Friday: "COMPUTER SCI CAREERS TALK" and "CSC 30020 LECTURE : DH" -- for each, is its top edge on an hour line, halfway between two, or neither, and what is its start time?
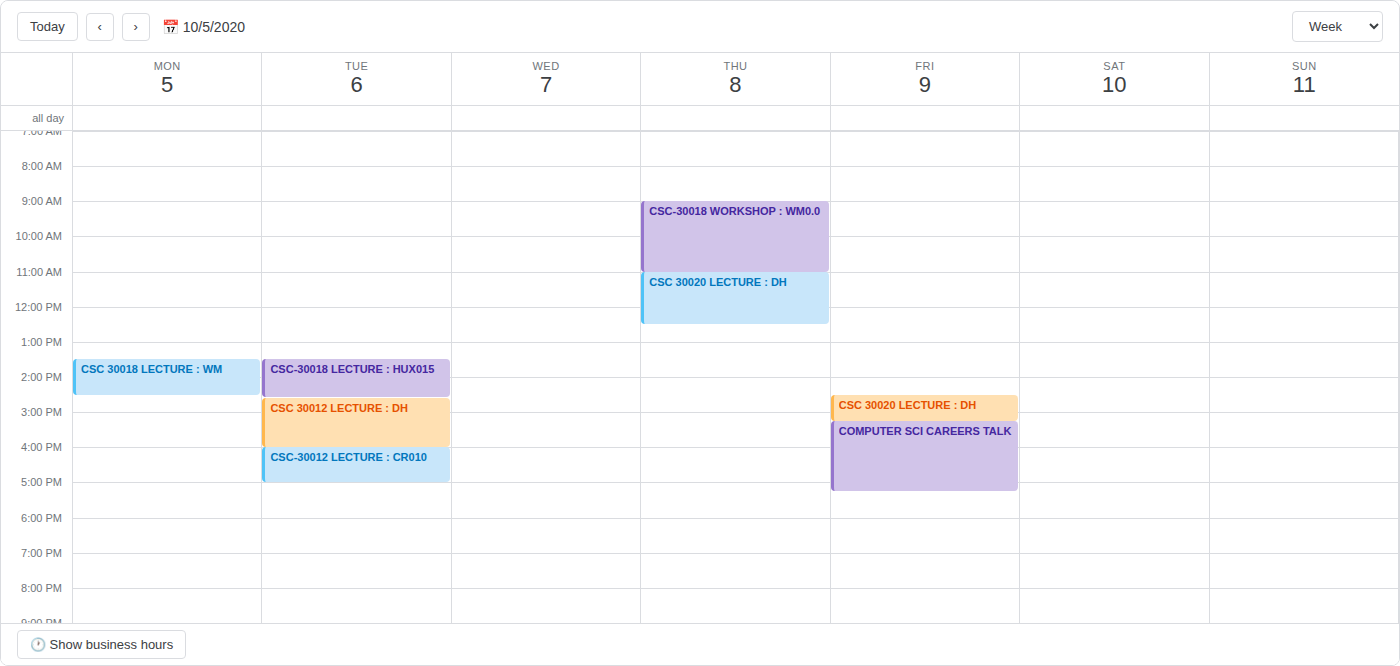
"COMPUTER SCI CAREERS TALK": 3:15 PM, neither: a quarter of the way from the 3 PM line to the 4 PM line. "CSC 30020 LECTURE : DH": 2:30 PM, halfway between the 2 PM and 3 PM lines.